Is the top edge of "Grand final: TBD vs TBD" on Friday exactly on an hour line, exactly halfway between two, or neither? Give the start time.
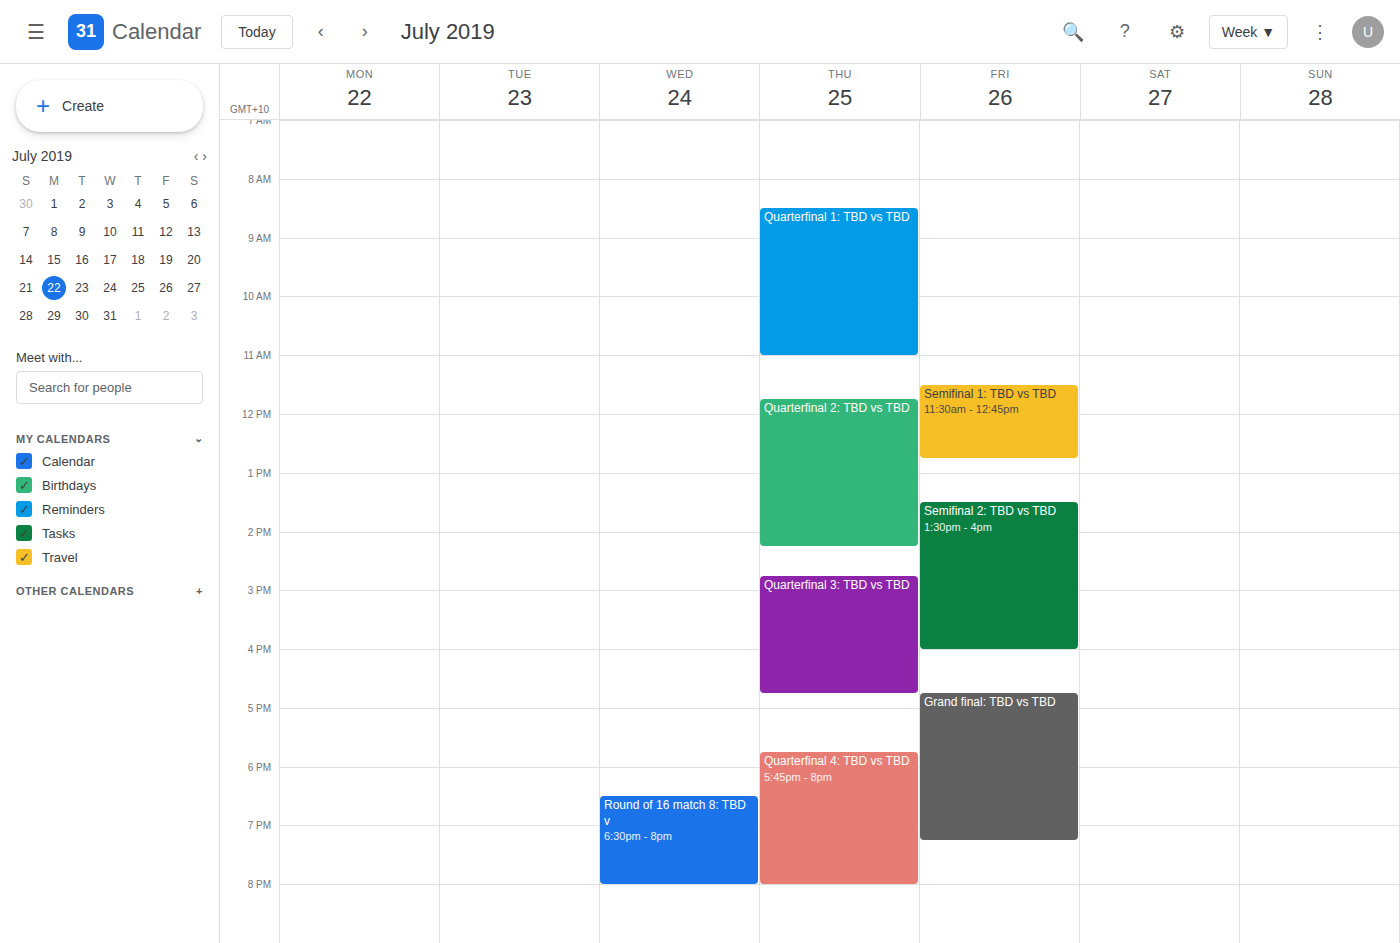
4:45 PM -- neither: three quarters of the way from the 4 PM line to the 5 PM line.